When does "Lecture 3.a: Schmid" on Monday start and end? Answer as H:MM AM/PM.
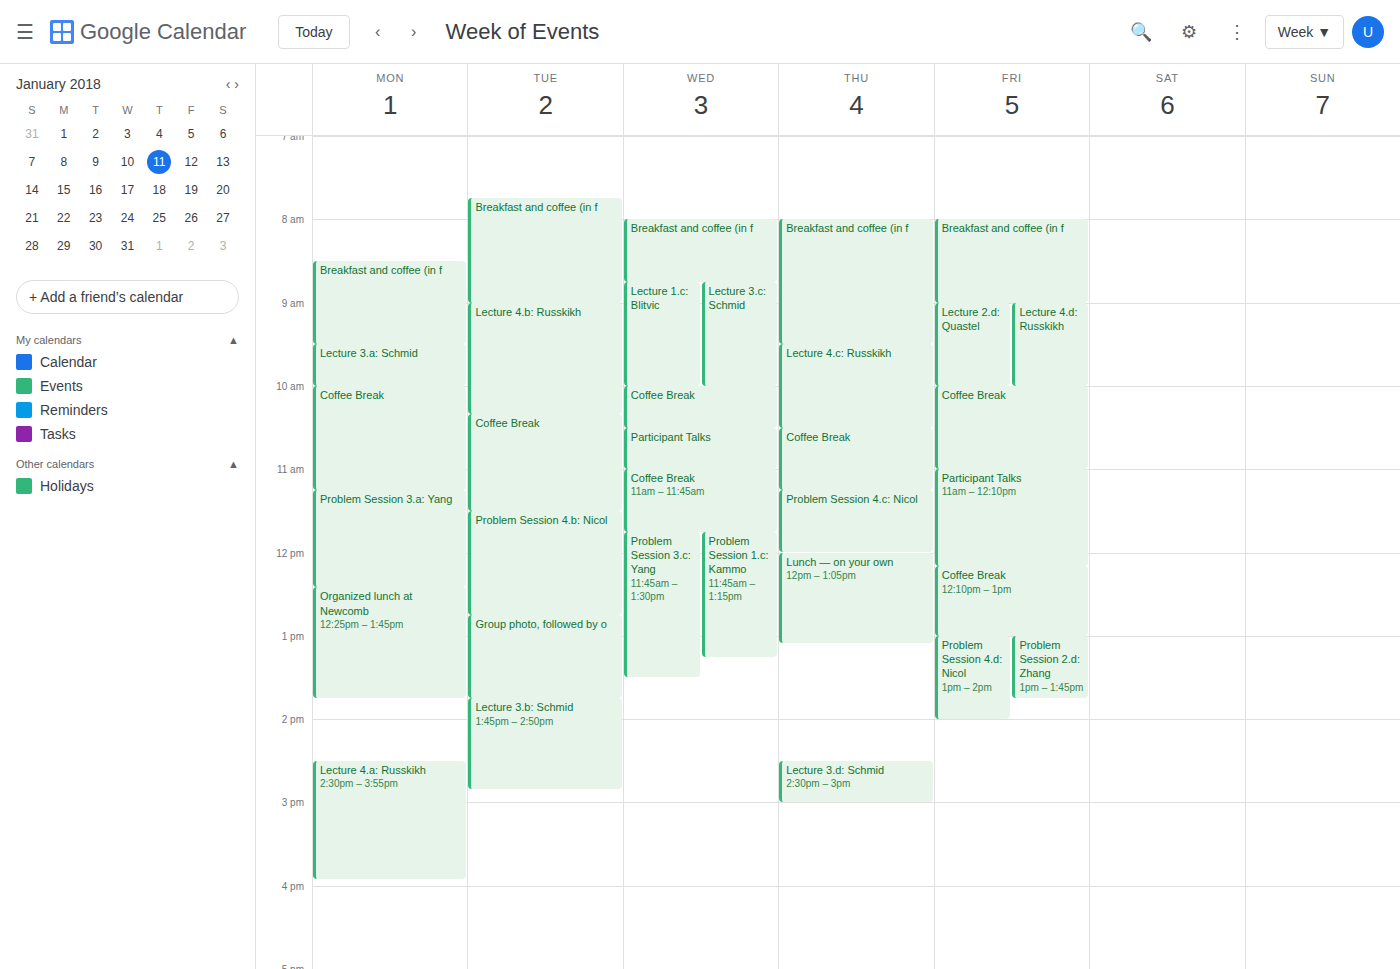
9:30 AM to 10:00 AM